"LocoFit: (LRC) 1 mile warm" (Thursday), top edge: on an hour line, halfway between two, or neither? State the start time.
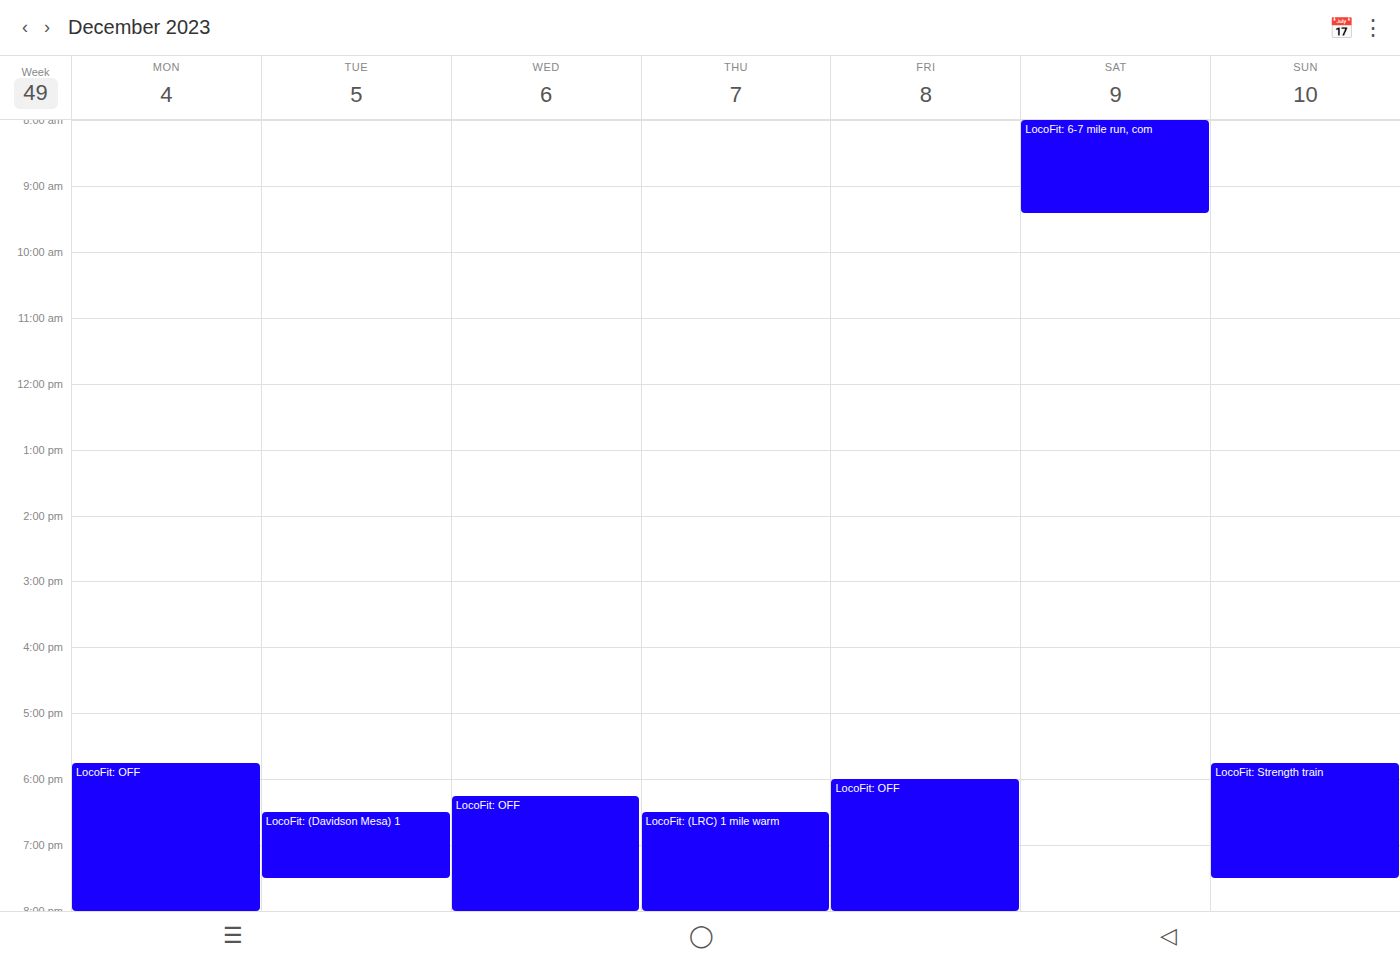
6:30 PM -- halfway between the 6 PM and 7 PM lines.